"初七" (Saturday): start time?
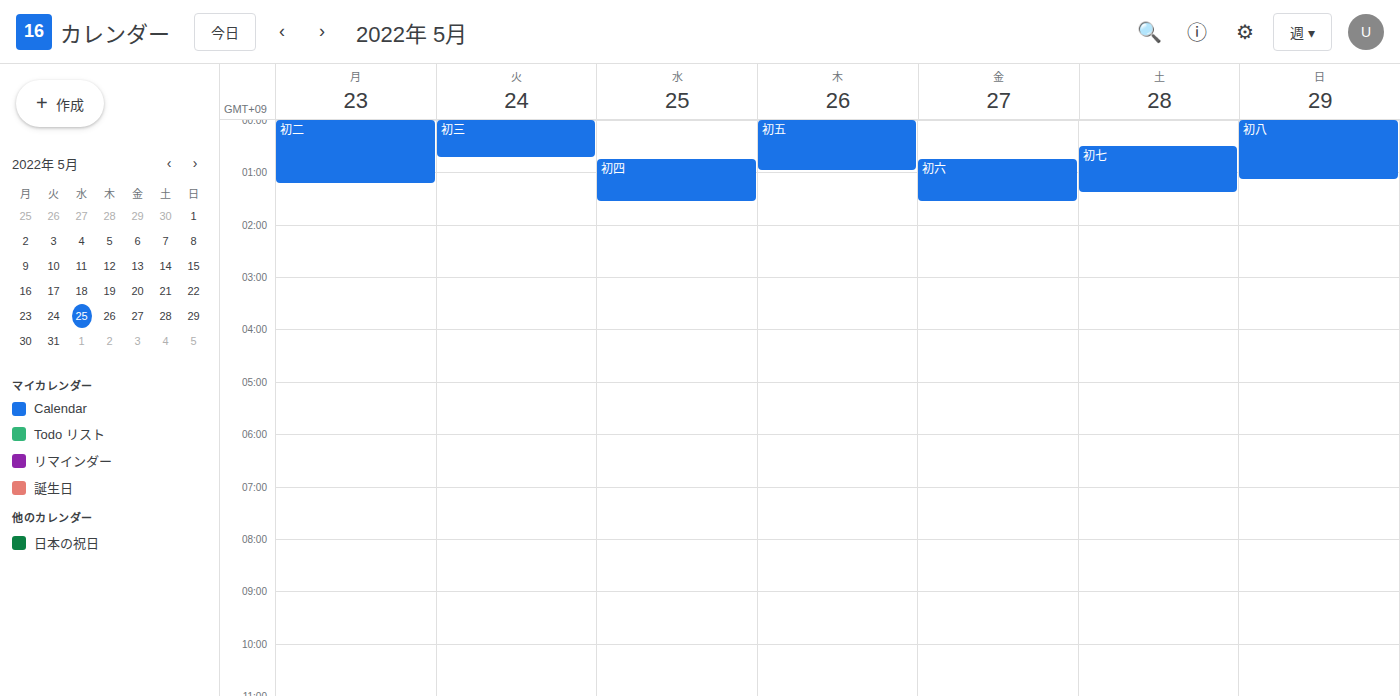
12:30 AM